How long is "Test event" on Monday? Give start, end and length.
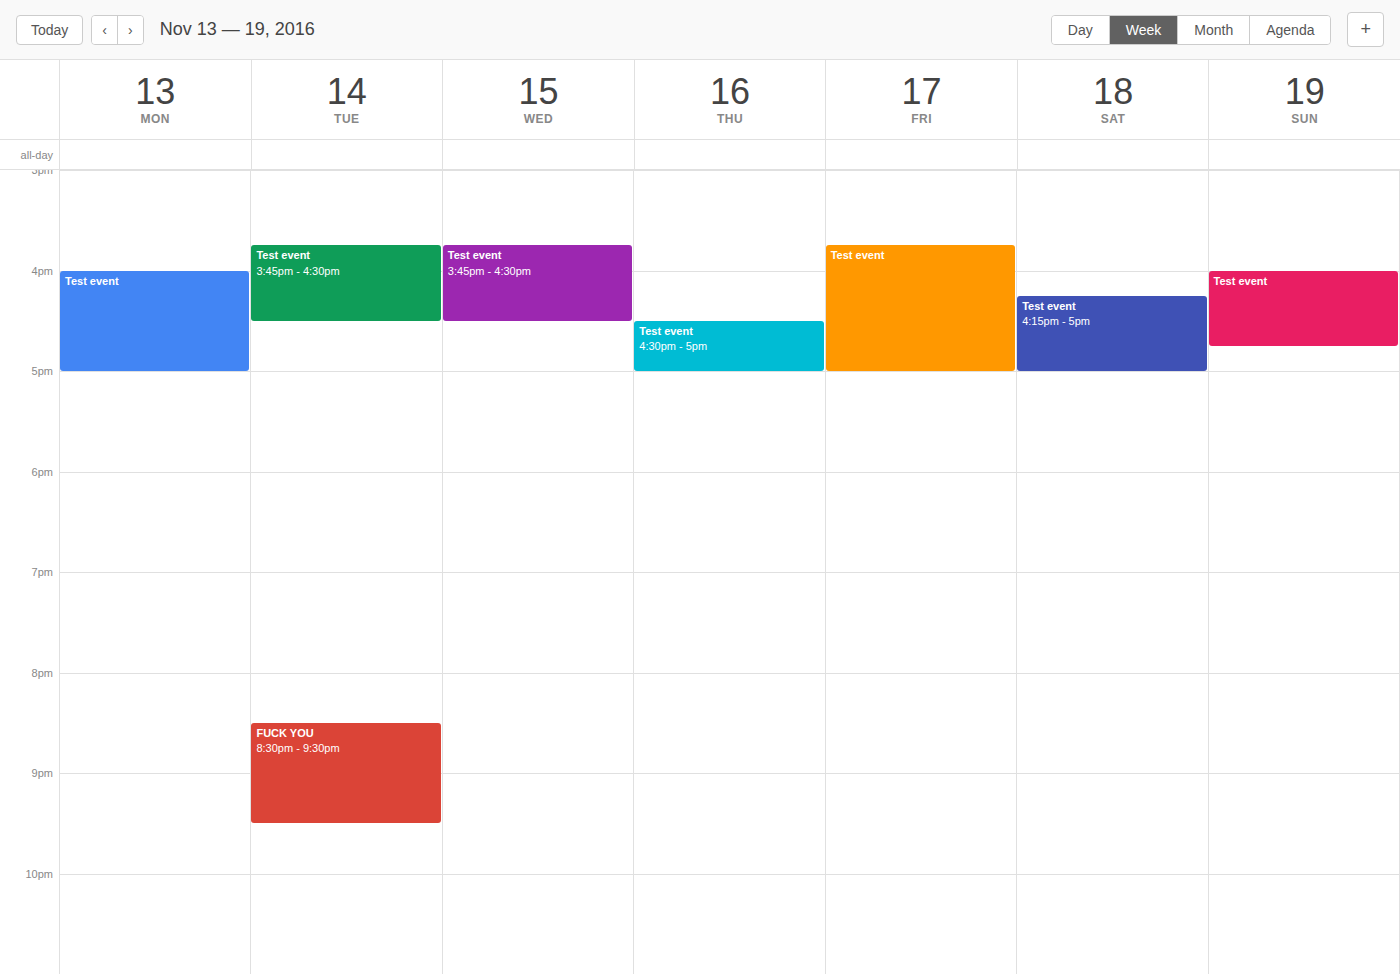
4:00 PM to 5:00 PM, 1 hour